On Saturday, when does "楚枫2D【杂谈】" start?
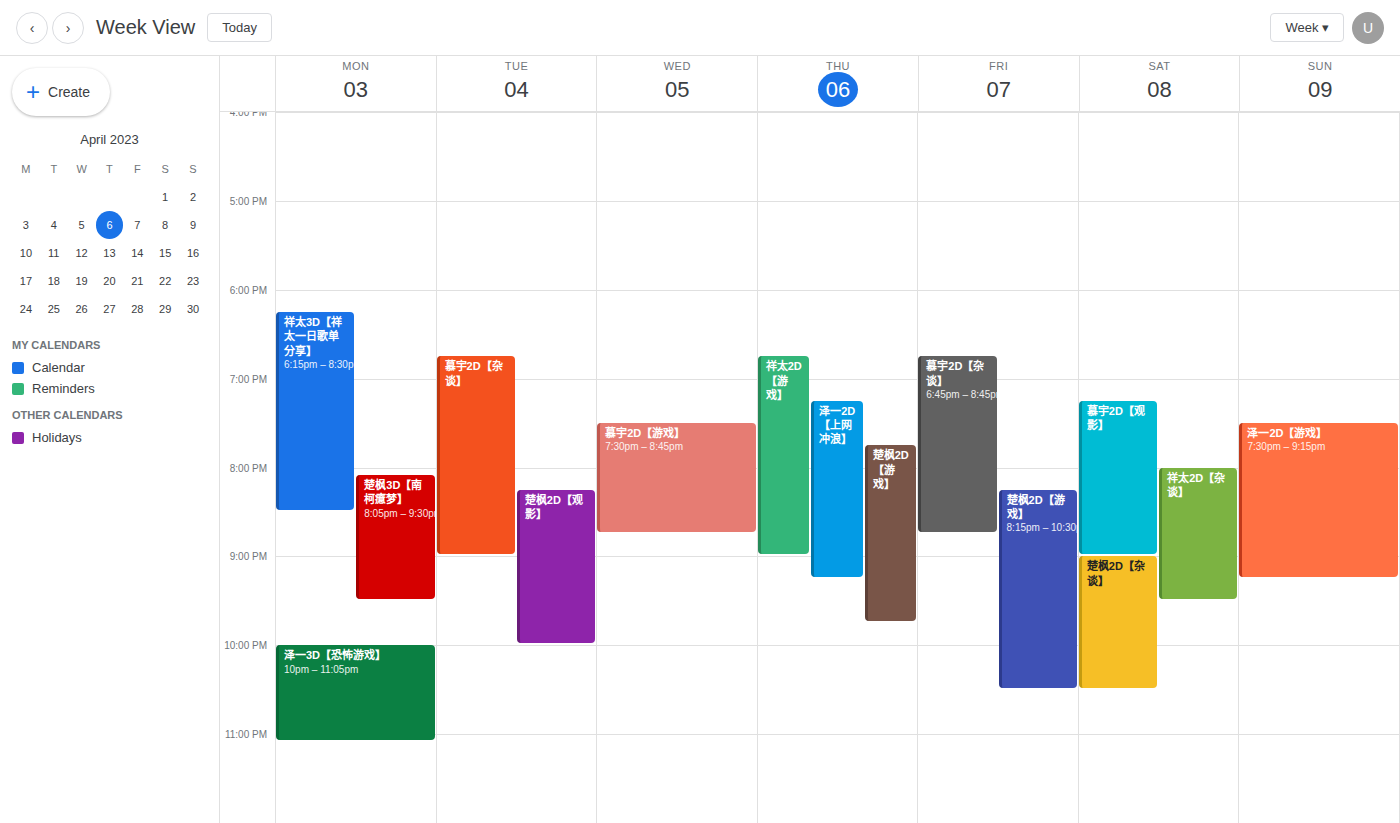
9:00 PM